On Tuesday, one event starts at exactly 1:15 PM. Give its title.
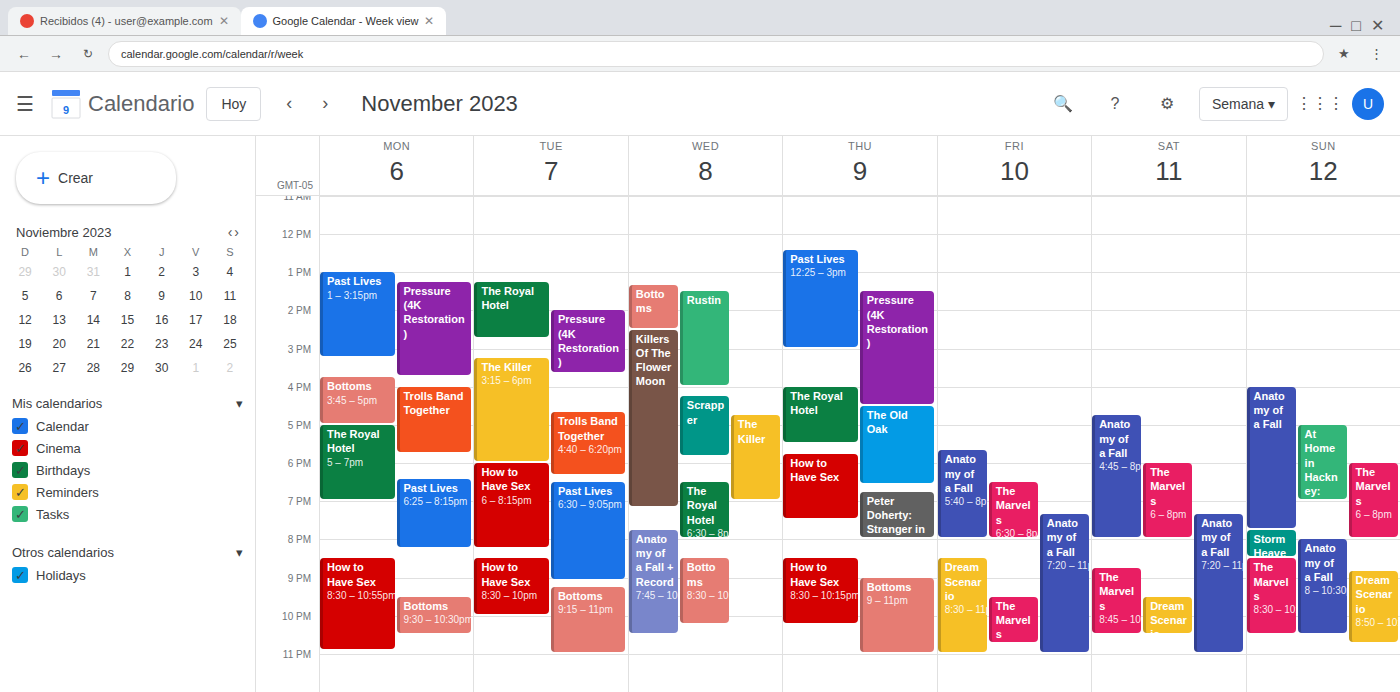
"The Royal Hotel"